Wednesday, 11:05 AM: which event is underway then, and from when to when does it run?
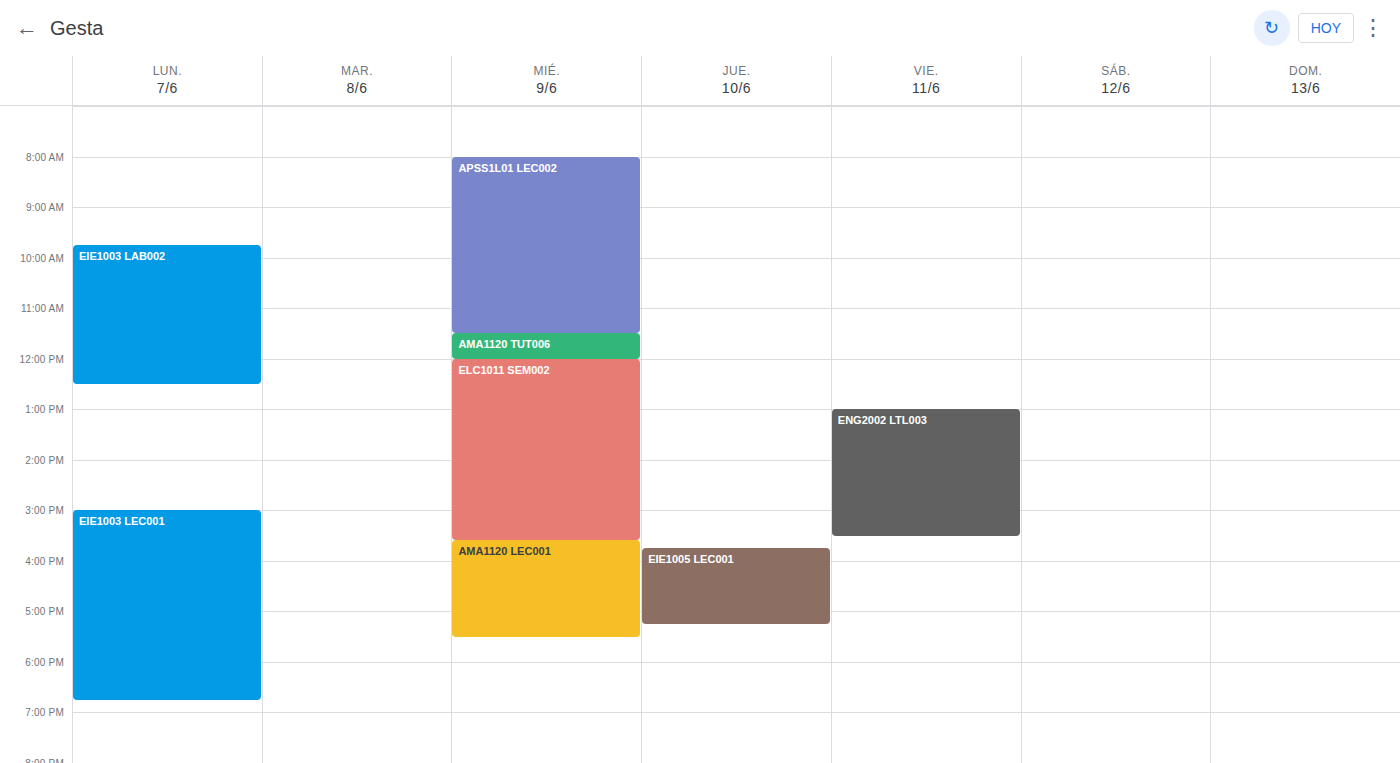
"APSS1L01 LEC002", 8:00 AM to 11:30 AM